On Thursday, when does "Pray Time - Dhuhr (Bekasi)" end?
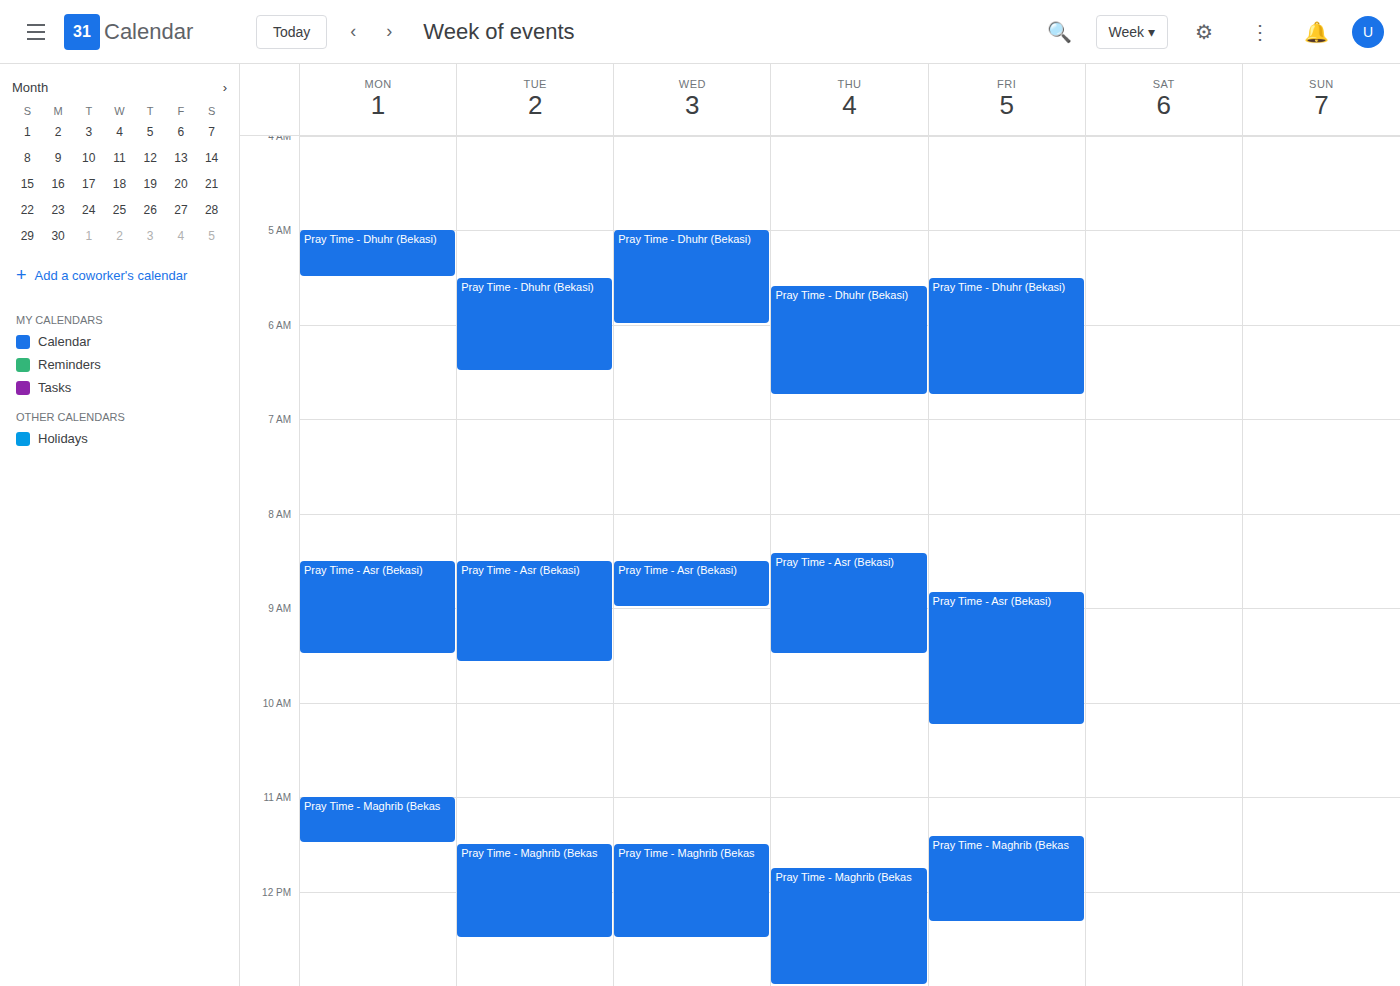
6:45 AM